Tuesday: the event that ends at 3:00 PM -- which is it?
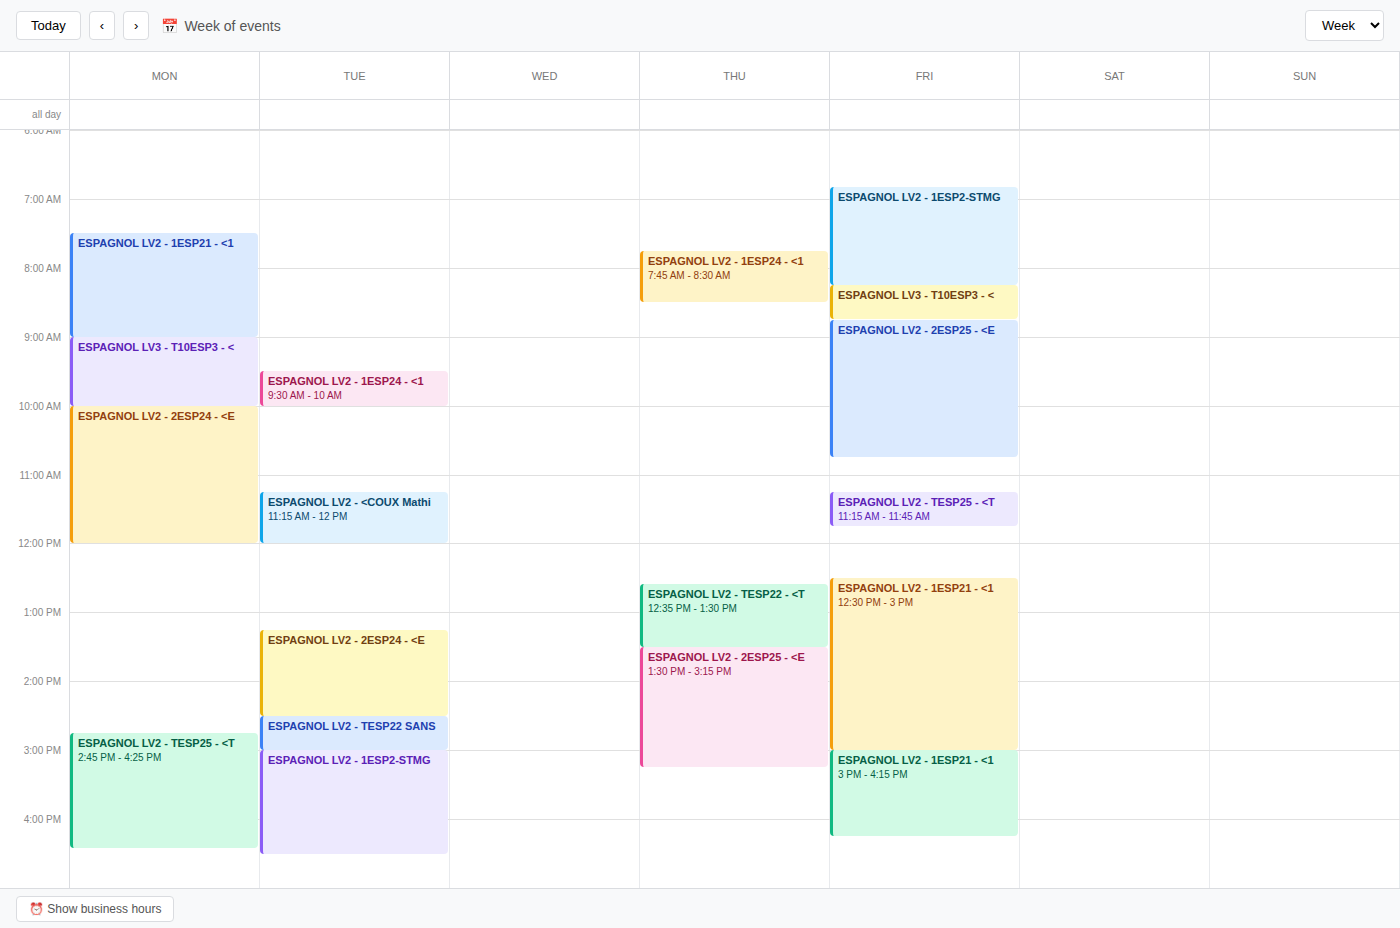
"ESPAGNOL LV2 - TESP22 SANS"